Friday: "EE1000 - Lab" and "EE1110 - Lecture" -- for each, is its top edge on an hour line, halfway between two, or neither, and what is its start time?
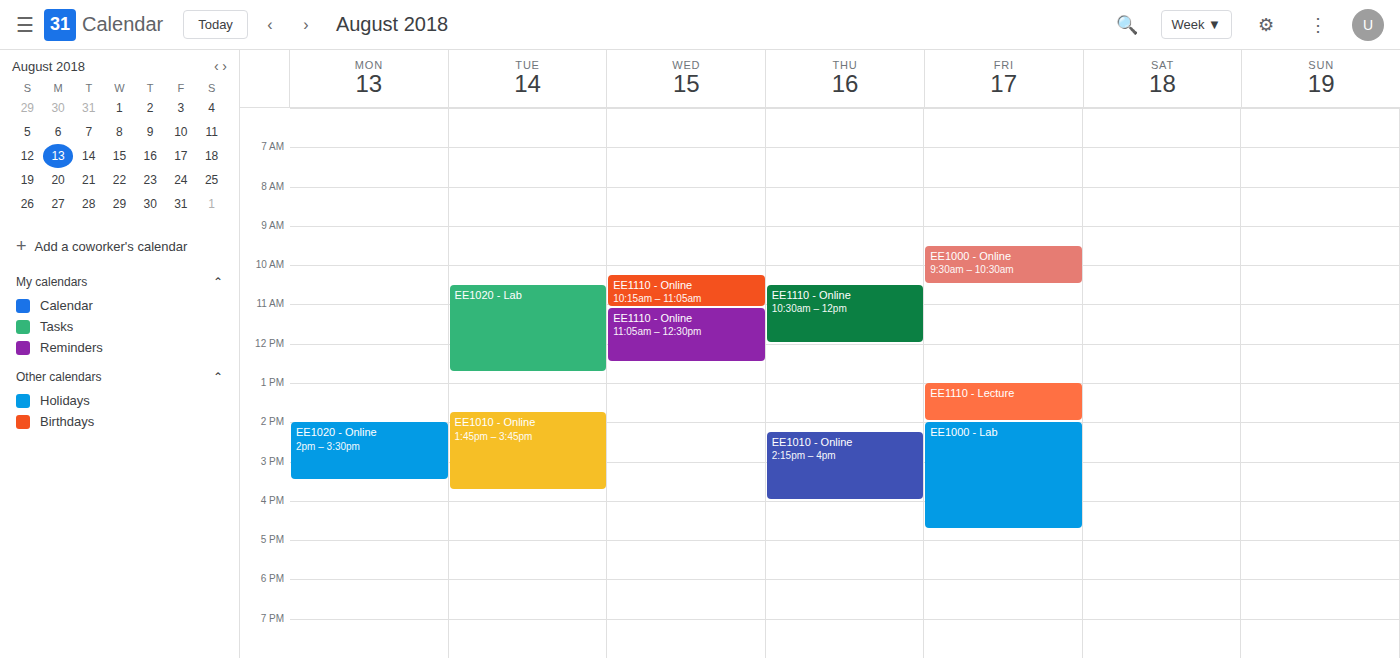
"EE1000 - Lab": 2:00 PM, exactly on the 2 PM line. "EE1110 - Lecture": 1:00 PM, exactly on the 1 PM line.